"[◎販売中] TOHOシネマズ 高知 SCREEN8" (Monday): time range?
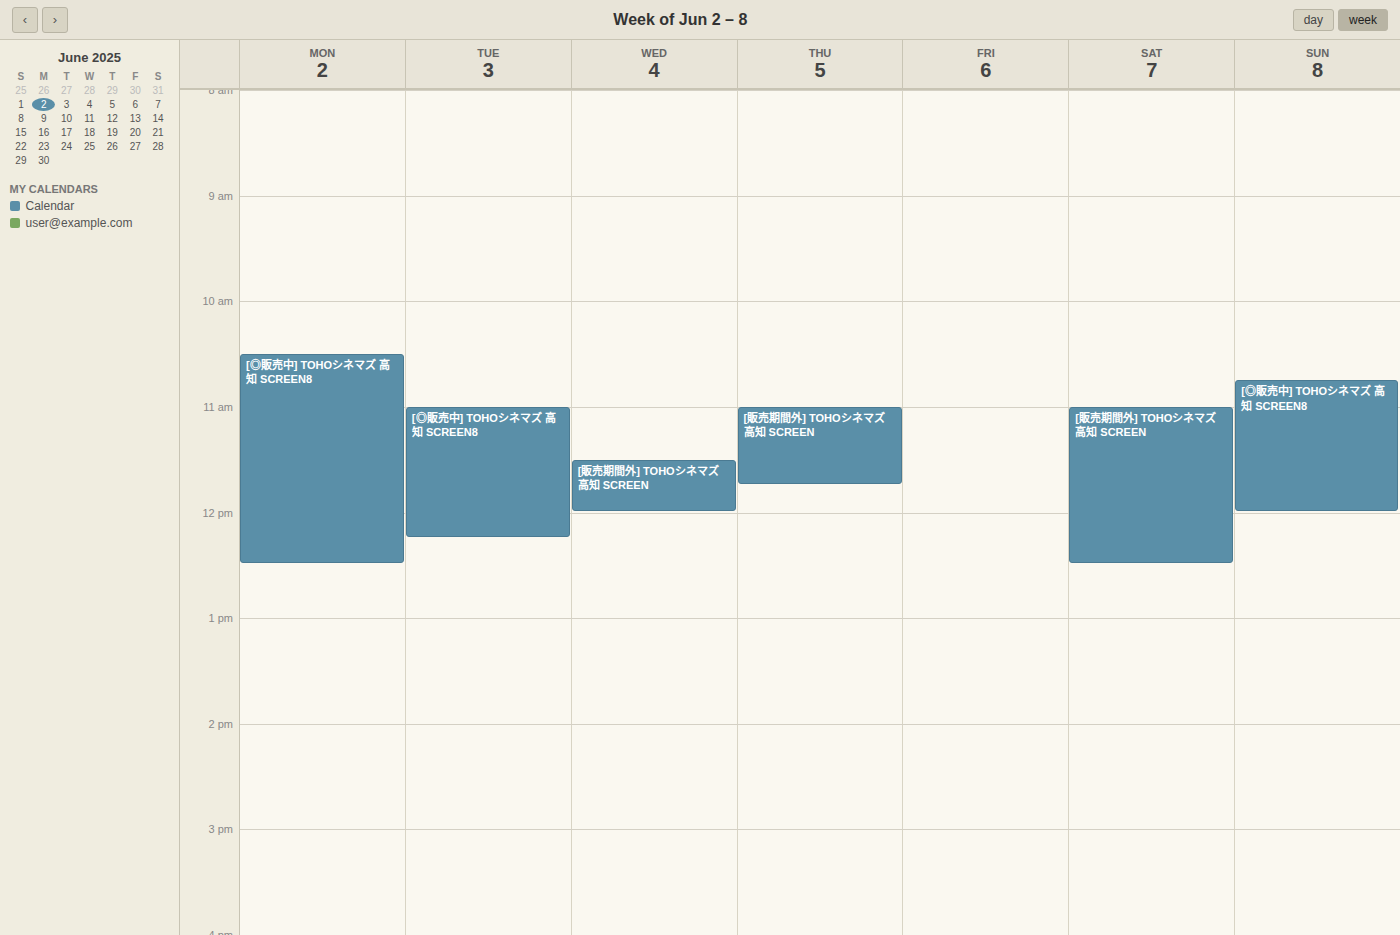
10:30 AM to 12:30 PM